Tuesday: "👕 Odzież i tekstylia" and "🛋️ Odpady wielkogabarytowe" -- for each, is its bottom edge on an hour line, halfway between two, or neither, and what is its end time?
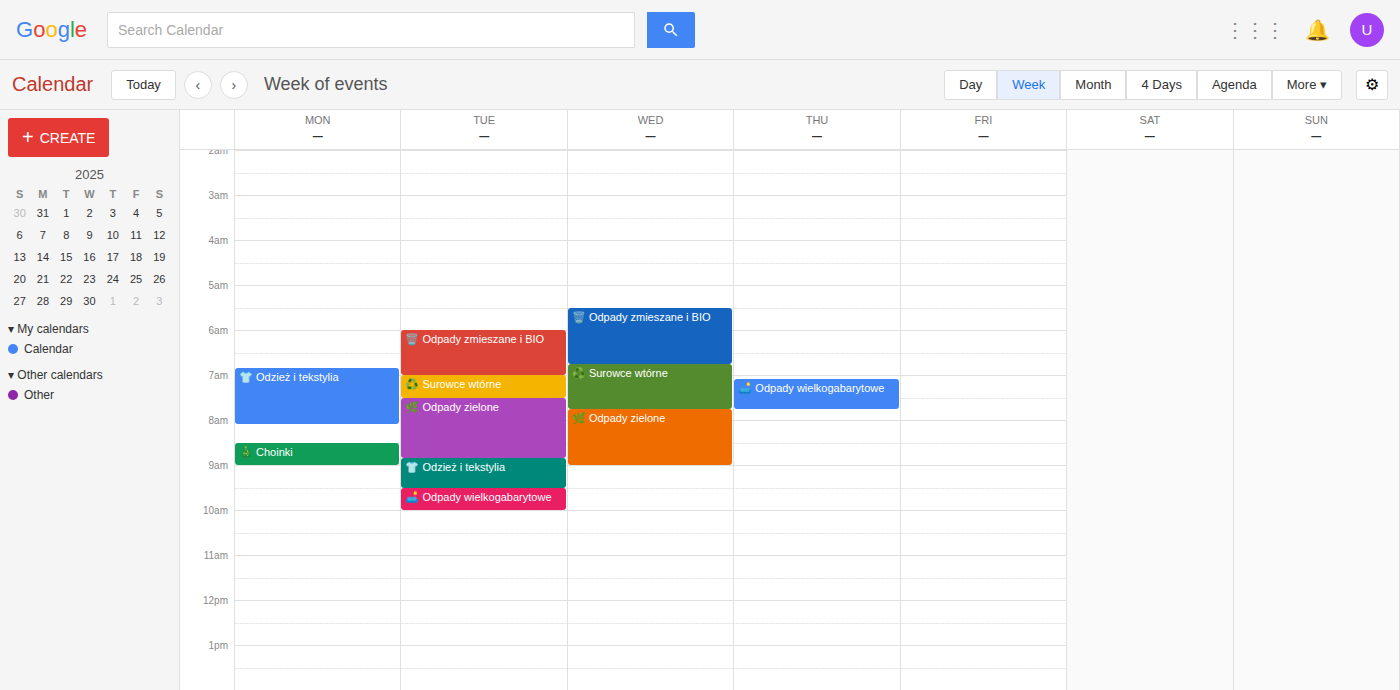
"👕 Odzież i tekstylia": 9:30 AM, halfway between the 9 AM and 10 AM lines. "🛋️ Odpady wielkogabarytowe": 10:00 AM, exactly on the 10 AM line.